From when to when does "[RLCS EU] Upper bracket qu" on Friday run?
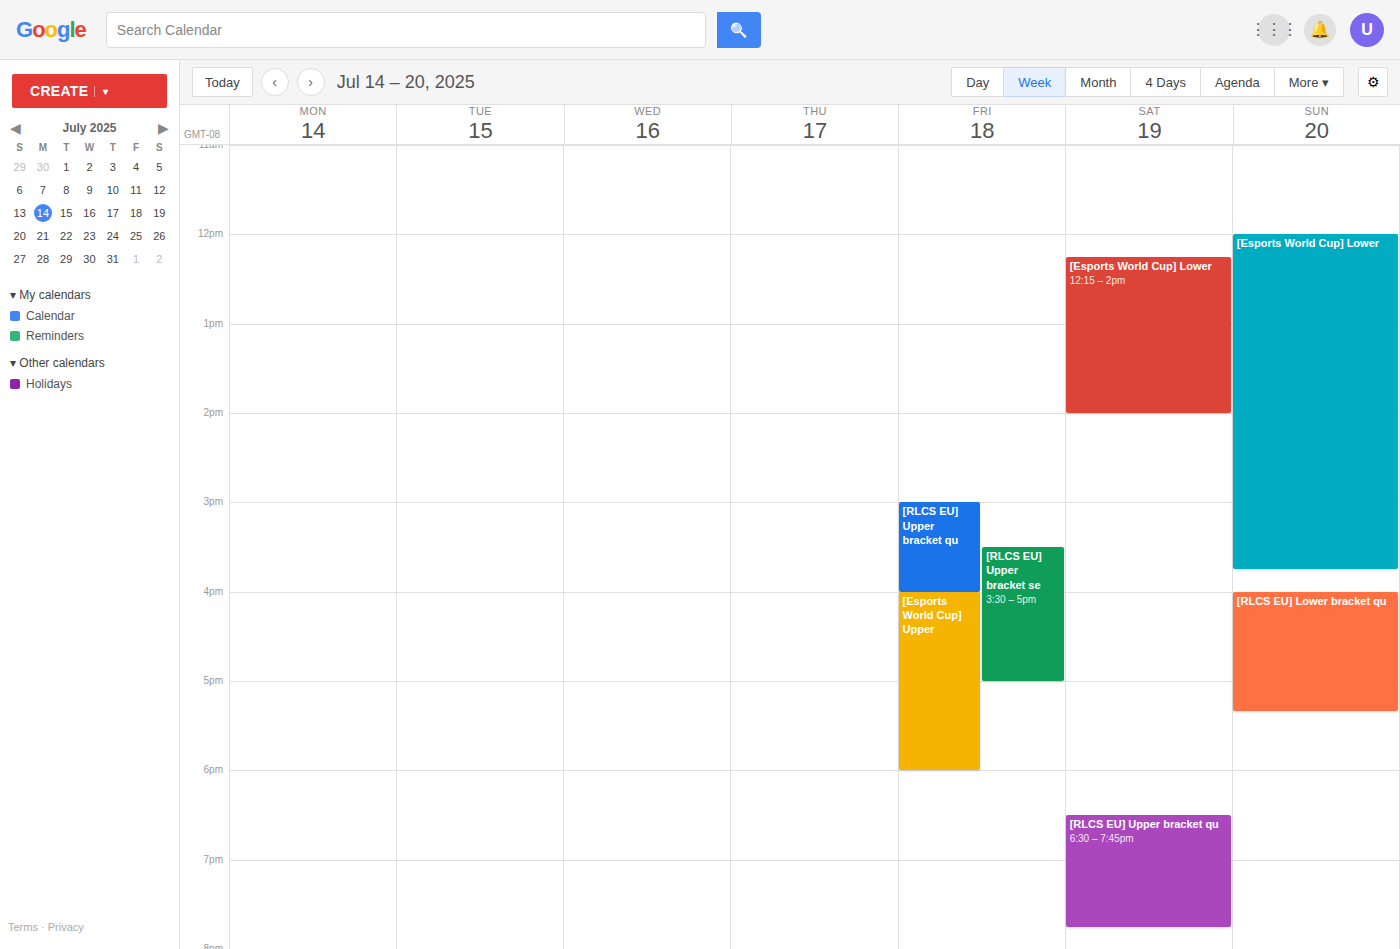
3:00 PM to 4:00 PM